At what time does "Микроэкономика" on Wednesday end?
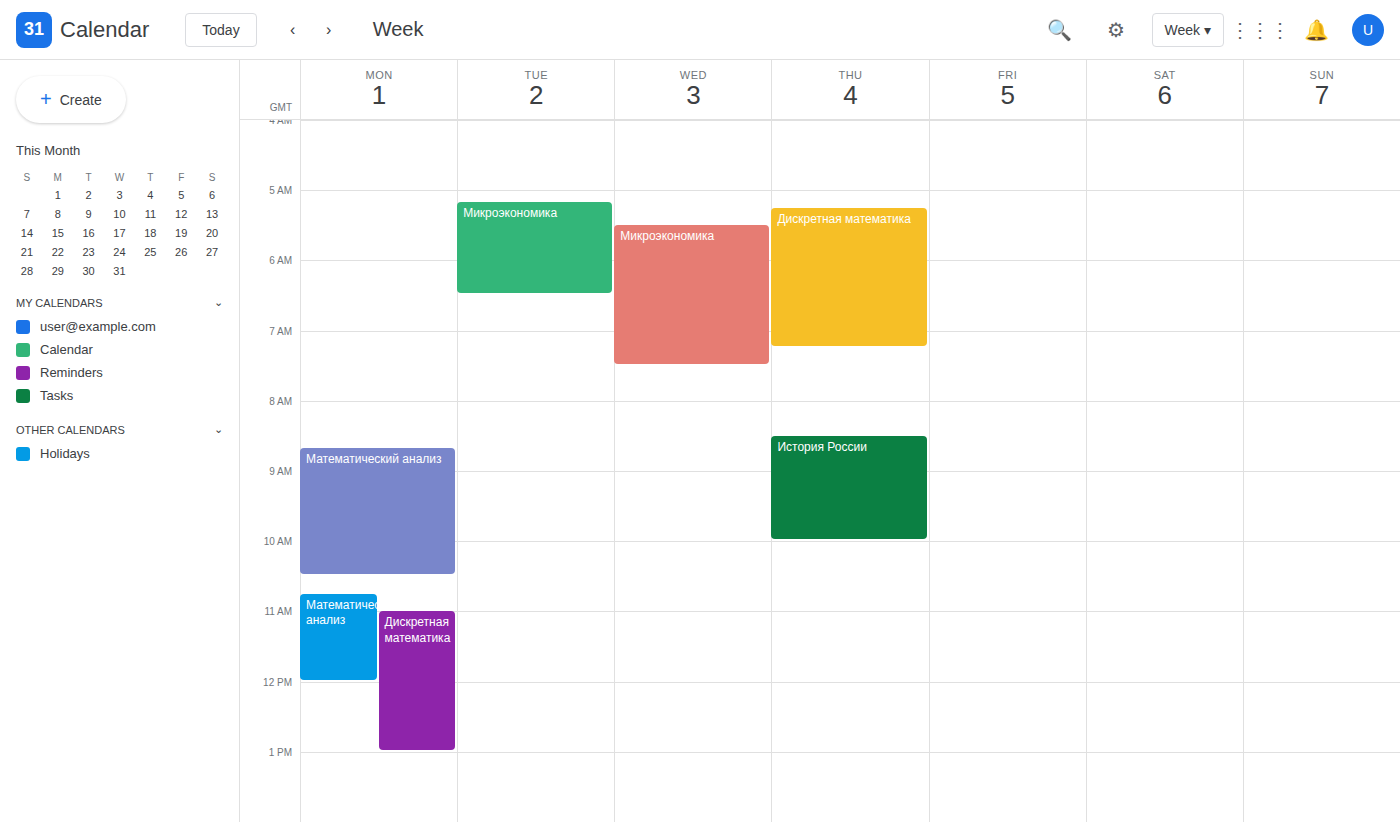
7:30 AM